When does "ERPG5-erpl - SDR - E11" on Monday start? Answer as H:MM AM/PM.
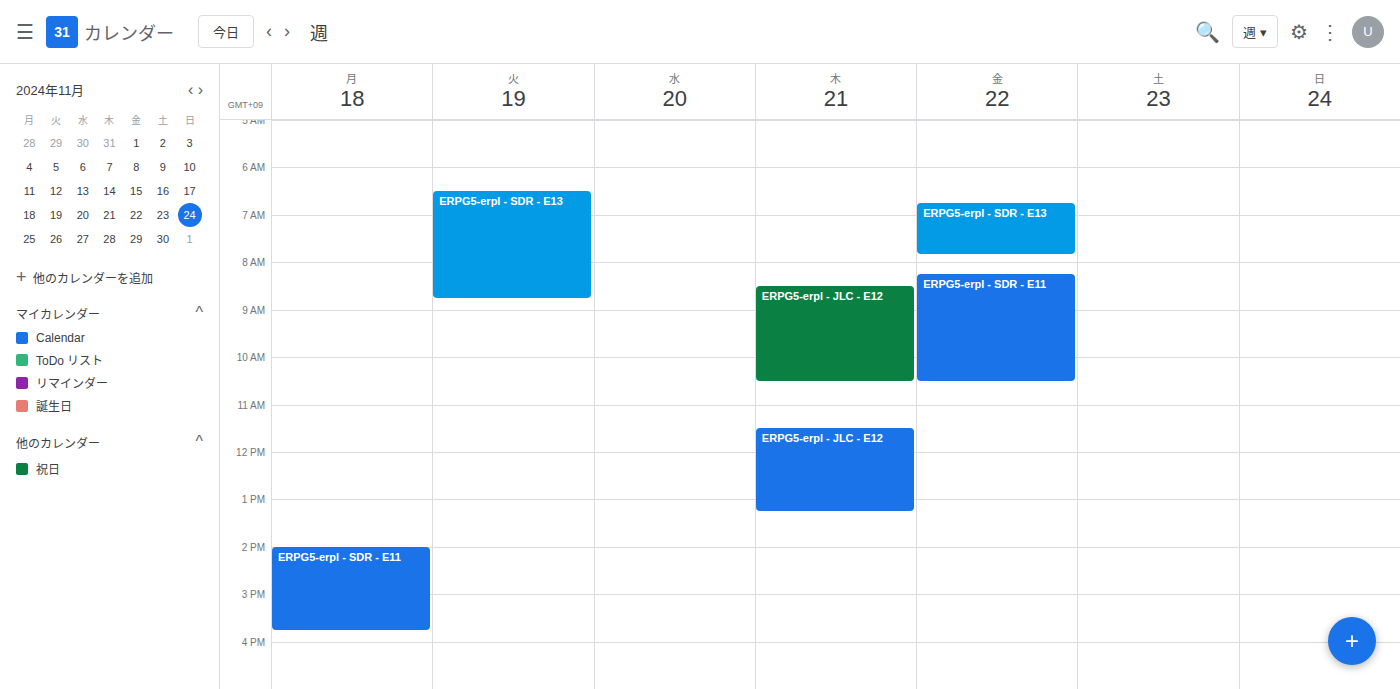
2:00 PM